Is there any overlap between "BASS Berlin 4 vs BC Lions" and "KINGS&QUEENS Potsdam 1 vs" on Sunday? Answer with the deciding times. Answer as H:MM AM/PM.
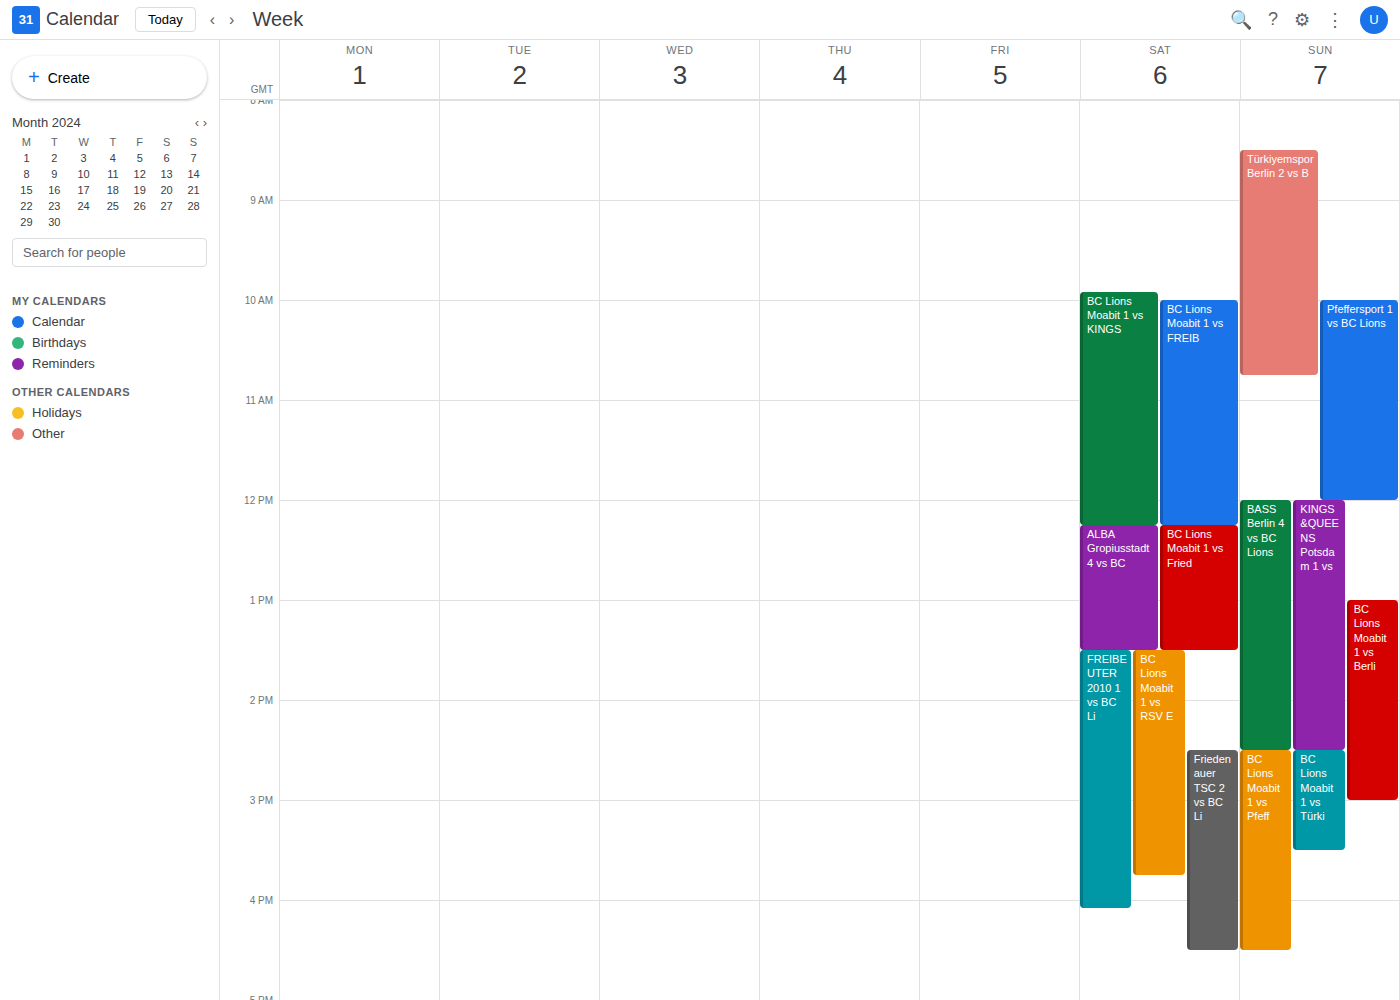
"BASS Berlin 4 vs BC Lions" runs 12:00 PM to 2:30 PM, inside "KINGS&QUEENS Potsdam 1 vs" -- they overlap.